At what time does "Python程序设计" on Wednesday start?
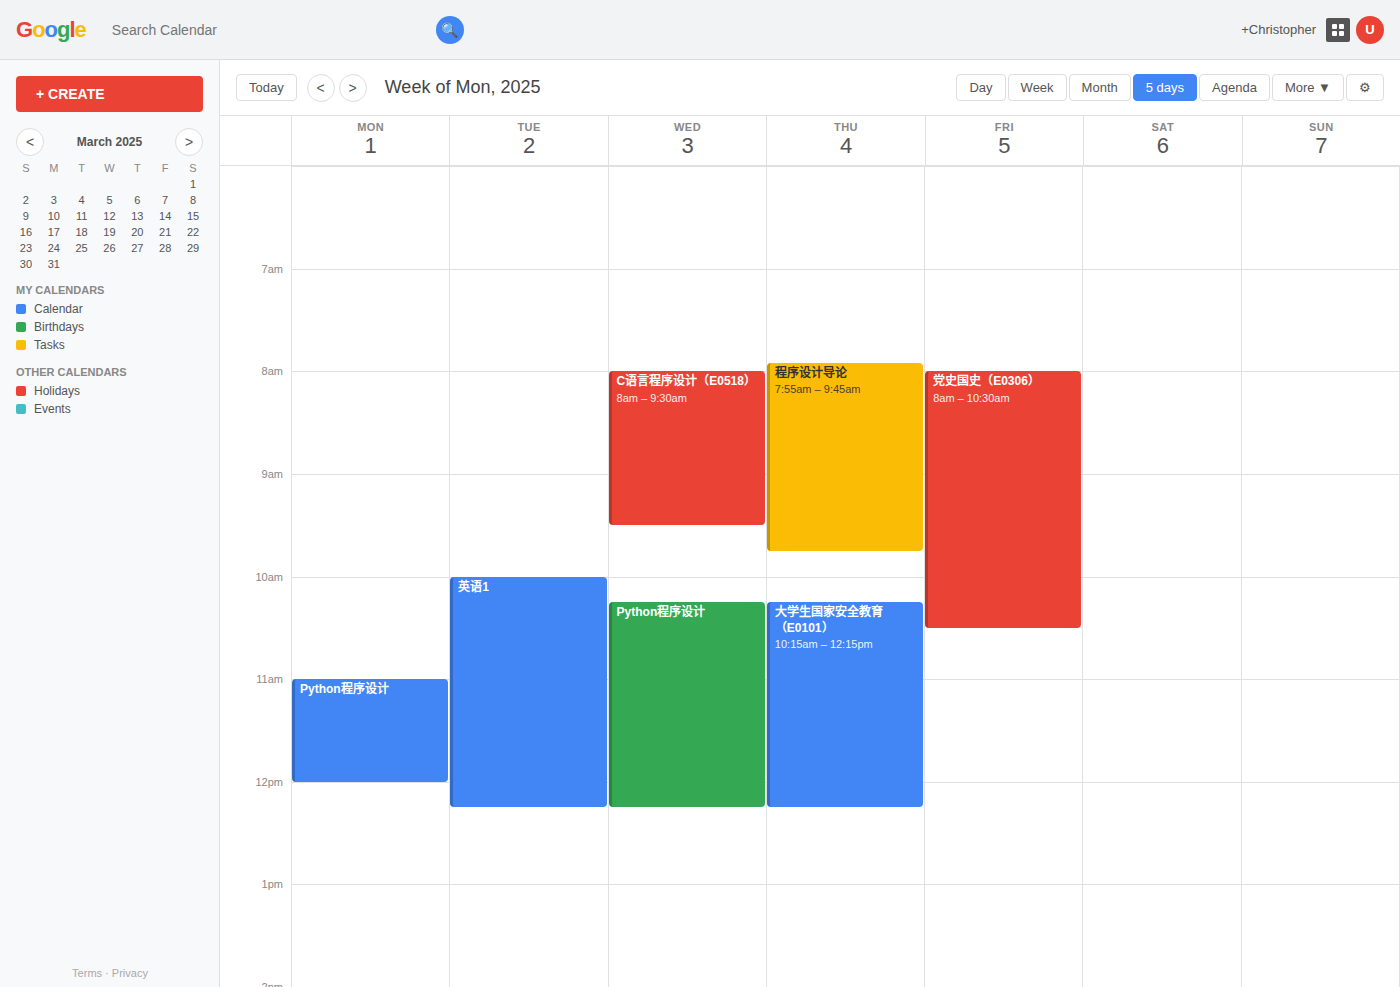
10:15 AM